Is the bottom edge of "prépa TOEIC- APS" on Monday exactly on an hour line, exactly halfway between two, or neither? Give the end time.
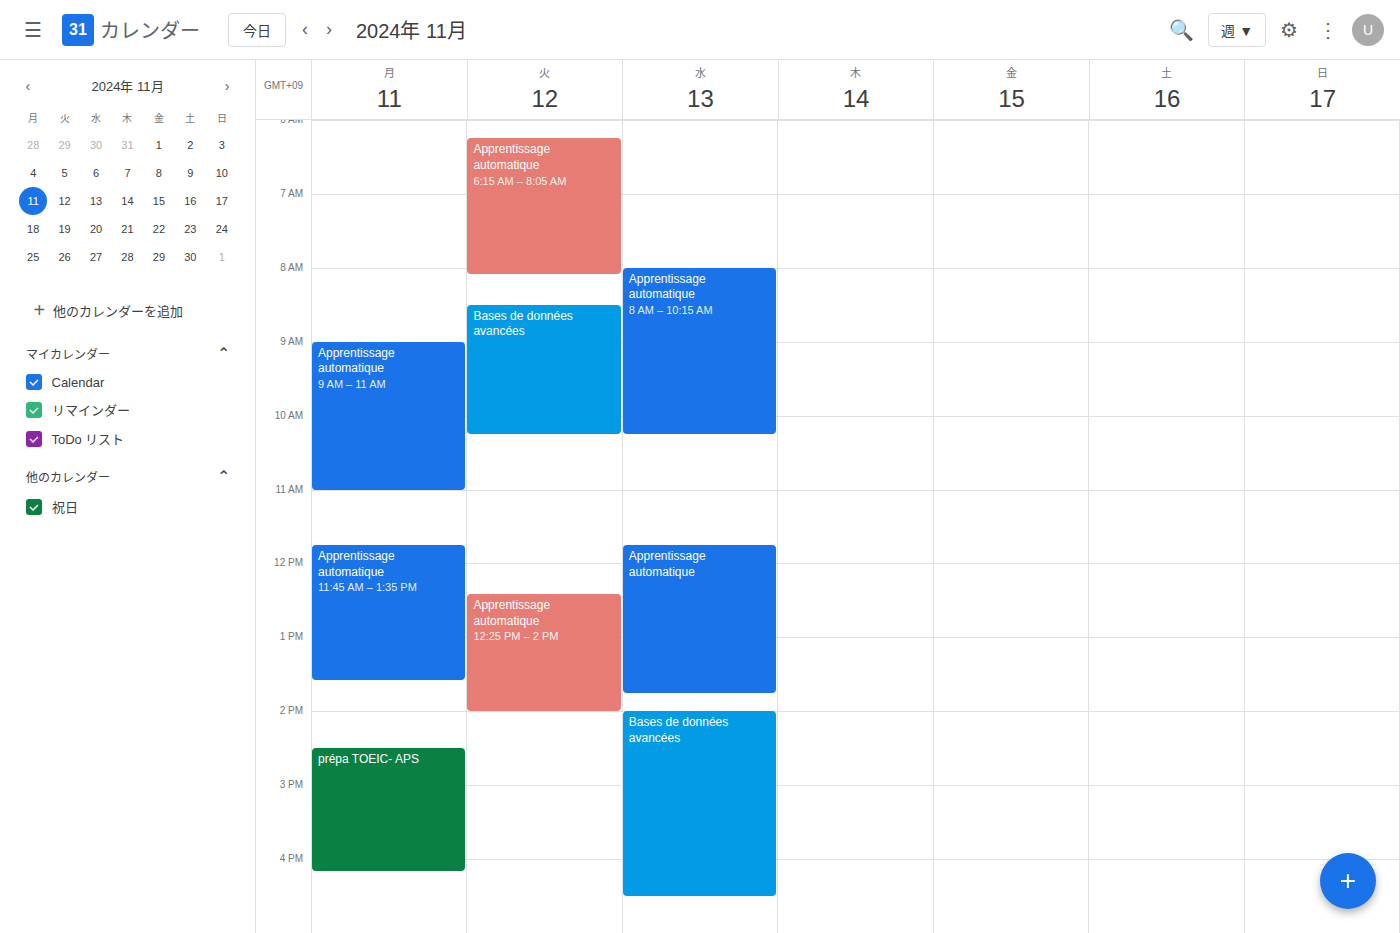
4:10 PM -- neither: 10 minutes below the 4 PM line and 50 minutes above the 5 PM line.